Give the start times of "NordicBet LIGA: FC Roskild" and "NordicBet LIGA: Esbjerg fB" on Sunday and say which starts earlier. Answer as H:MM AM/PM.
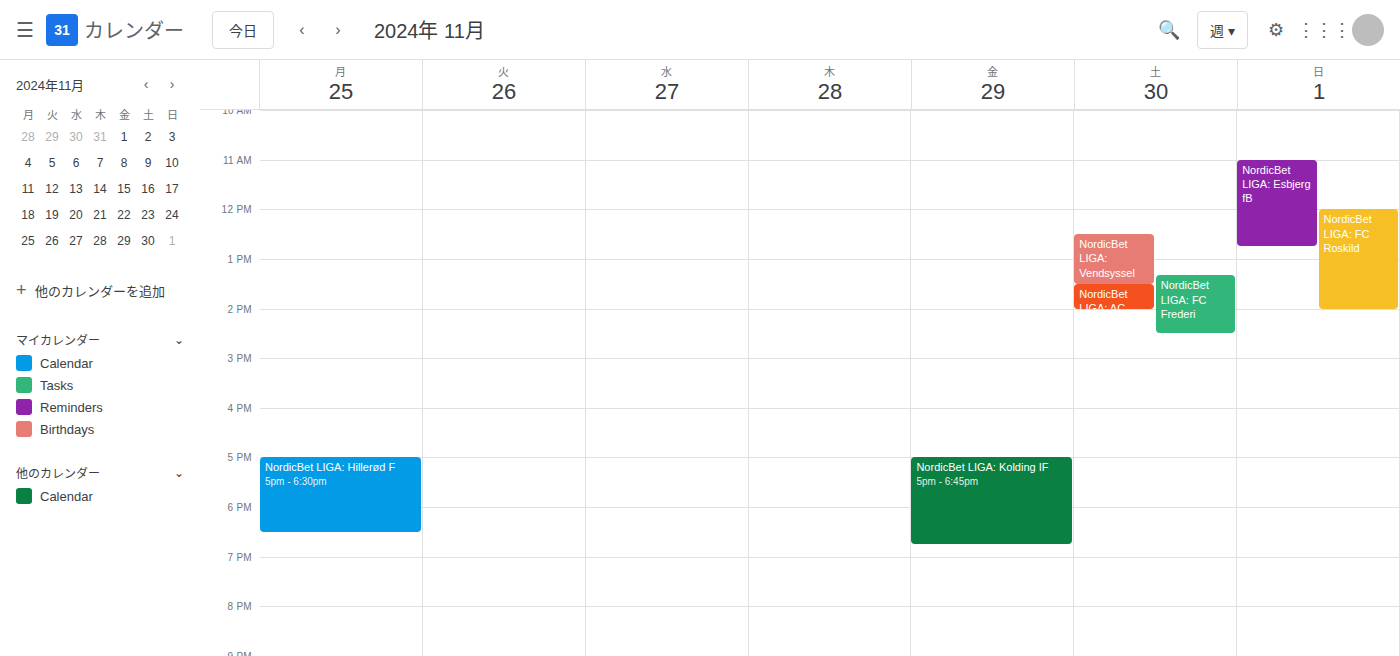
"NordicBet LIGA: Esbjerg fB" 11:00 AM; "NordicBet LIGA: FC Roskild" 12:00 PM.